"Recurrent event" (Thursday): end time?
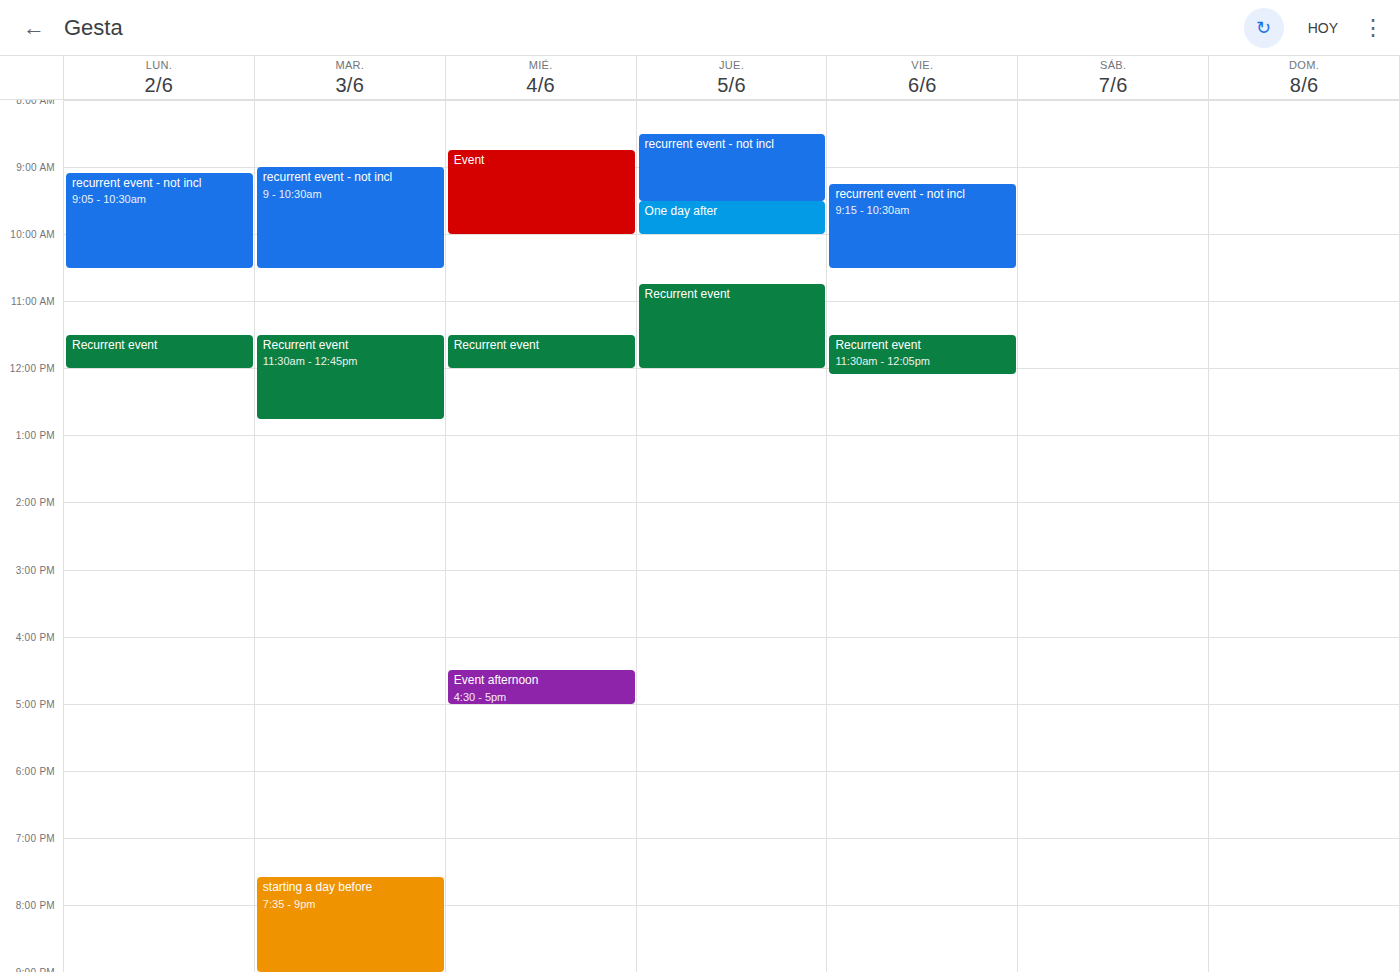
12:00 PM